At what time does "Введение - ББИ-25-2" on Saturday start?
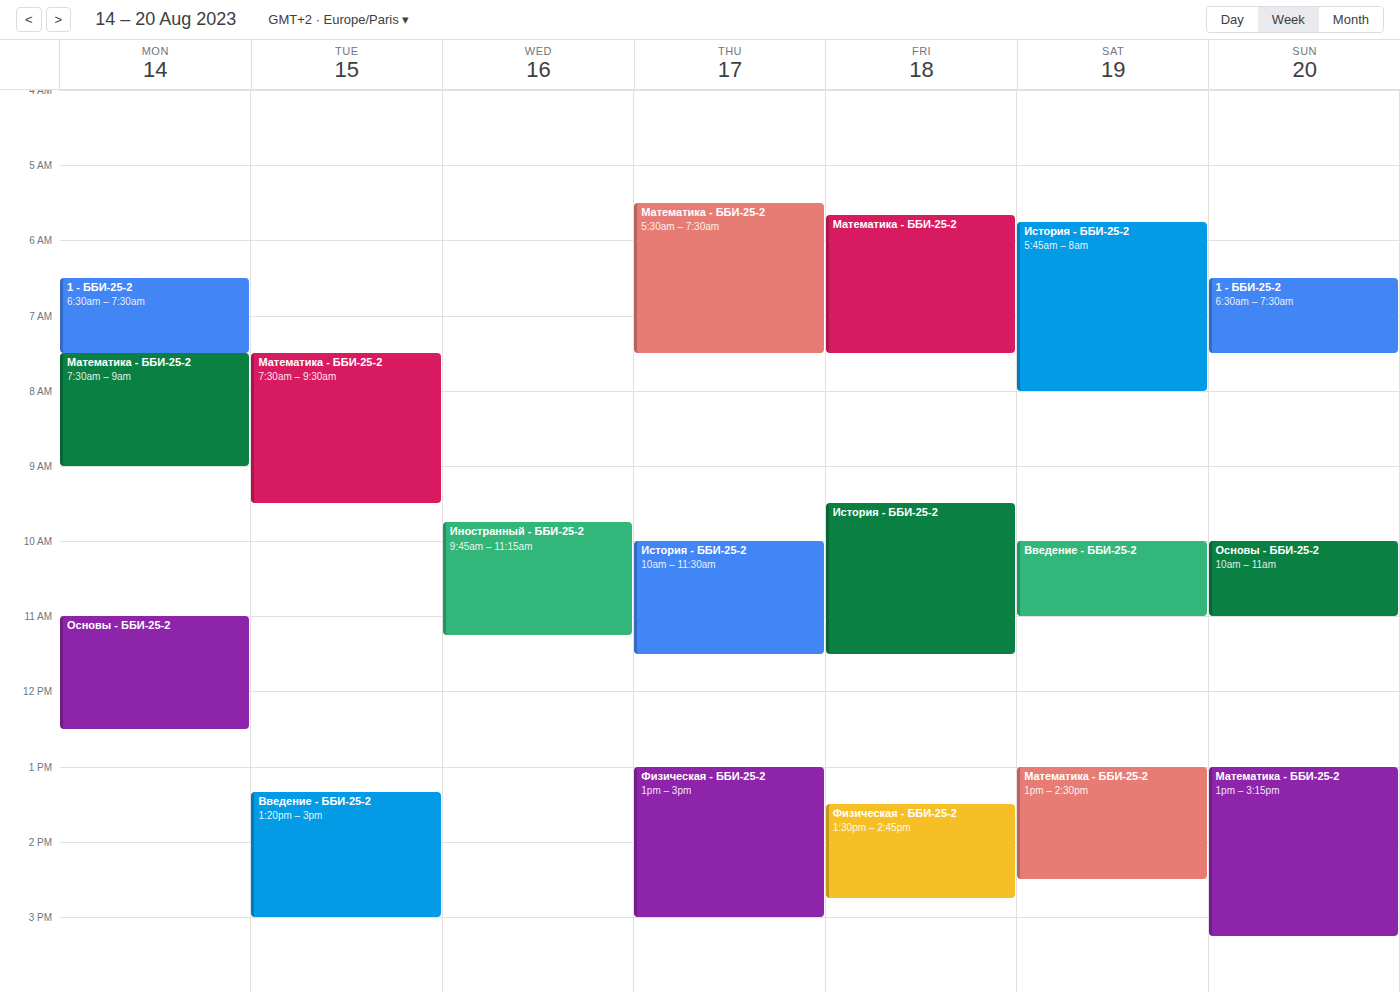
10:00 AM